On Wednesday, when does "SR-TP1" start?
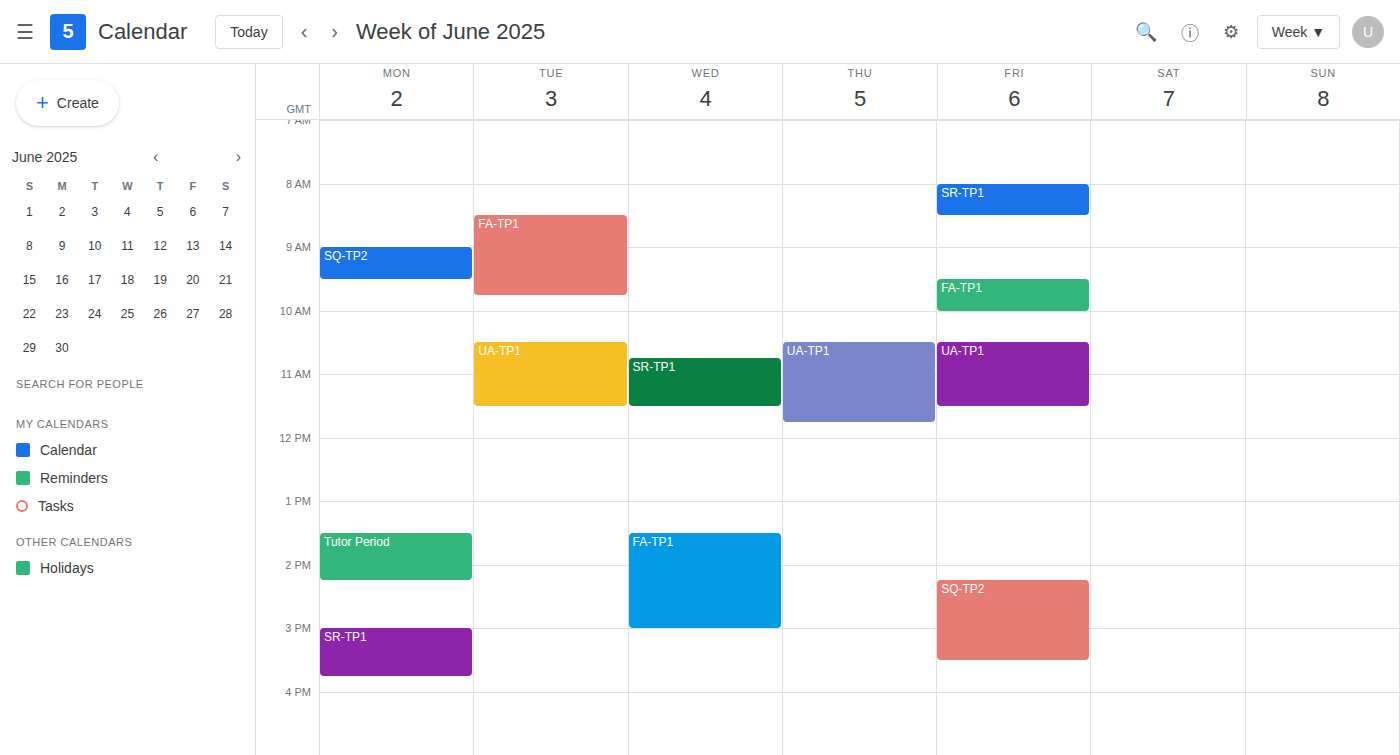
10:45 AM